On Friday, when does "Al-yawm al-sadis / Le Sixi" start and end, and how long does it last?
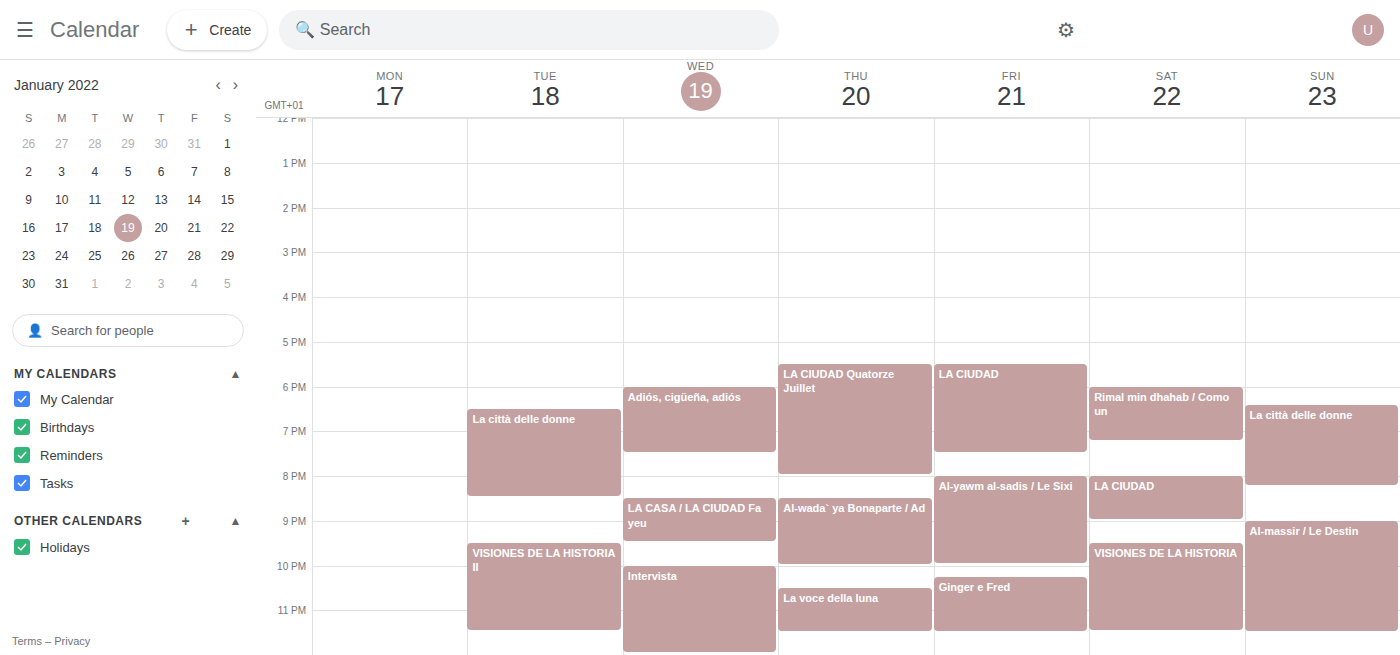
8:00 PM to 10:00 PM, 2 hours